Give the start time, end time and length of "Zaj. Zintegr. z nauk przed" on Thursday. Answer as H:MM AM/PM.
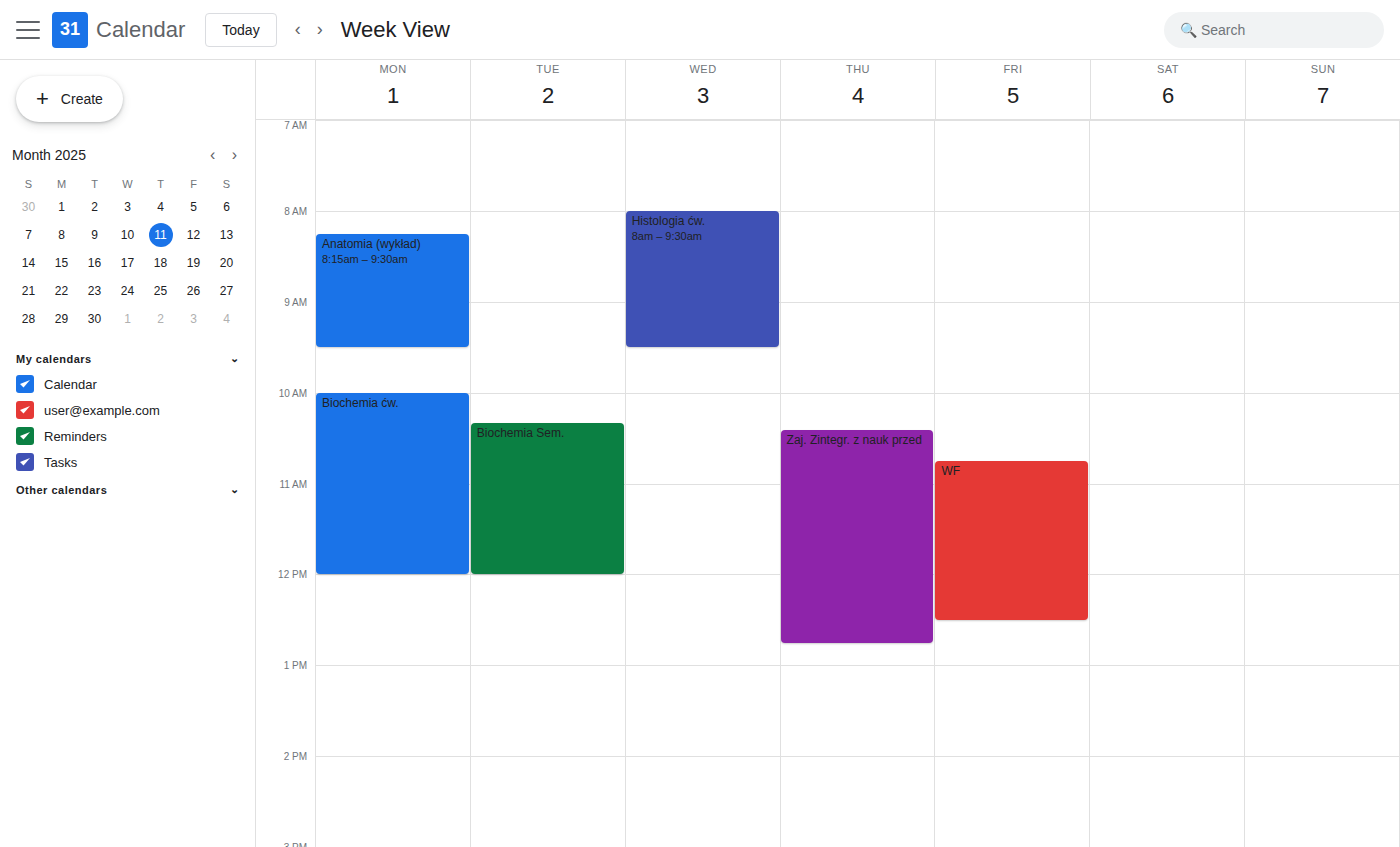
10:25 AM to 12:45 PM, 2 hours 20 minutes